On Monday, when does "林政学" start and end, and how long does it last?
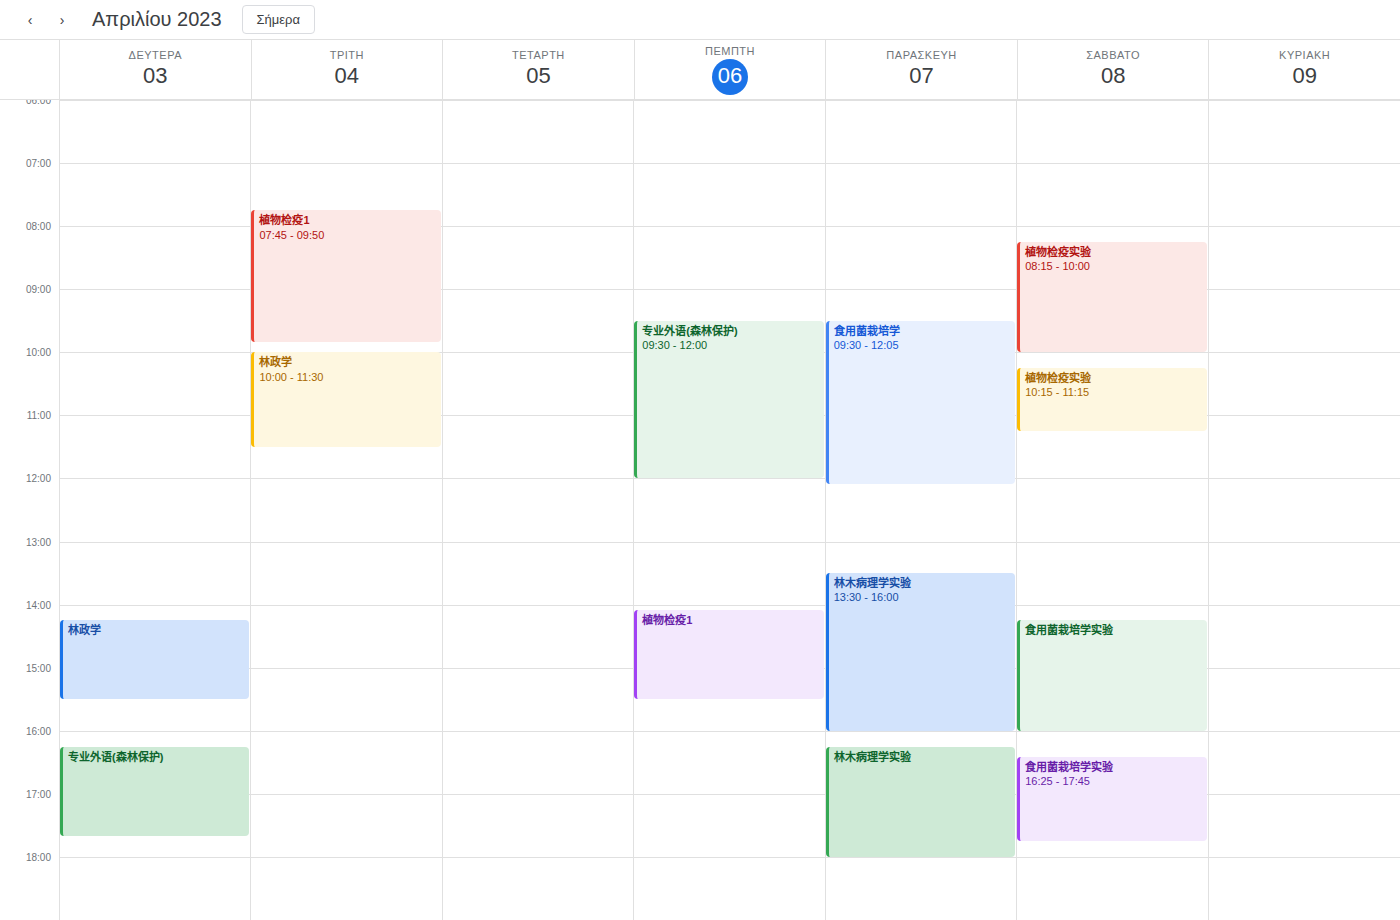
14:15 to 15:30, 1 hour 15 minutes